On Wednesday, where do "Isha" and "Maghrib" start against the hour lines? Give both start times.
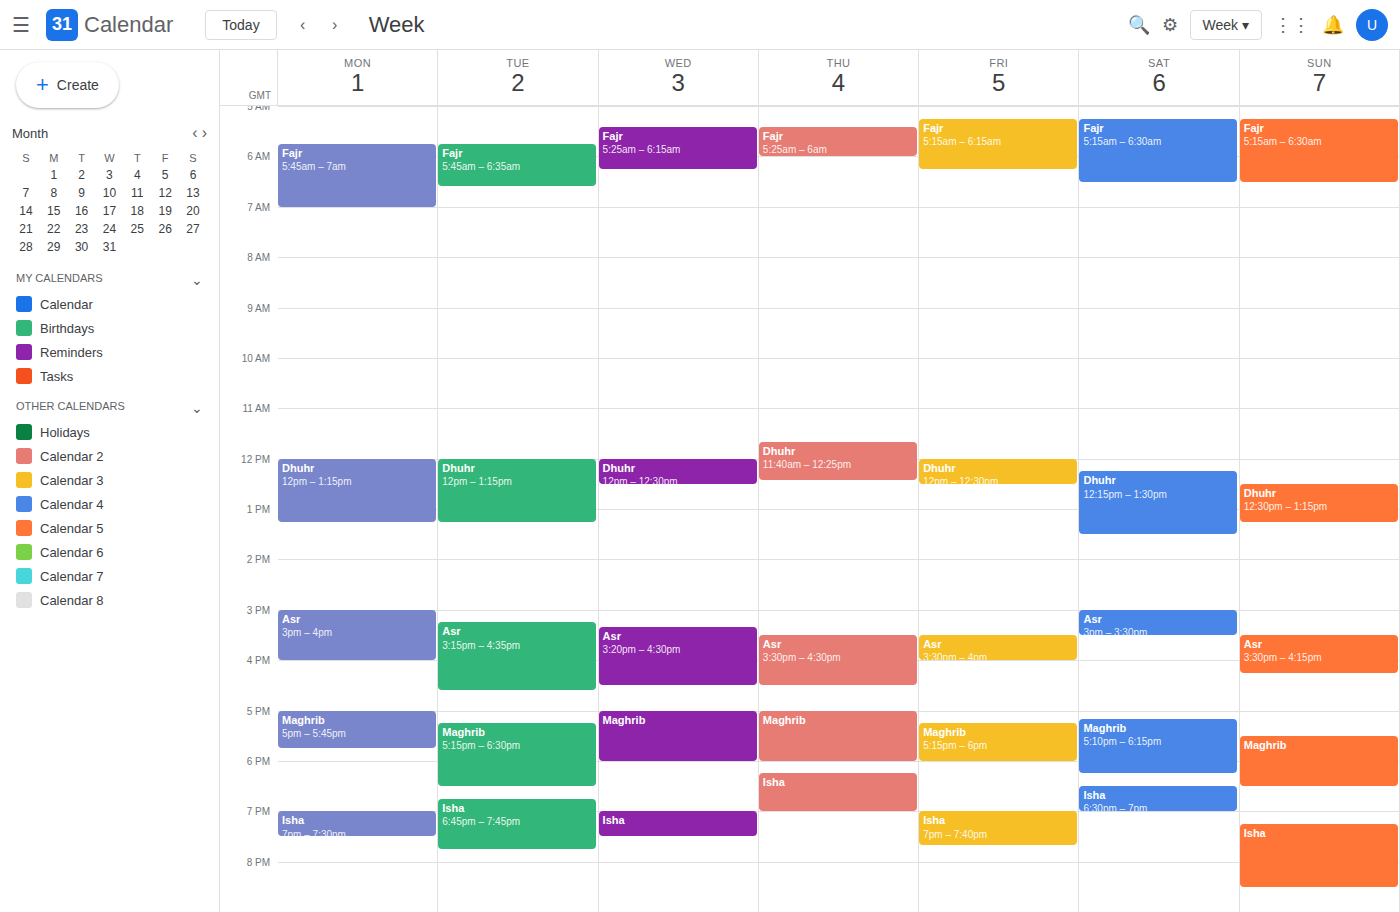
"Isha": 7:00 PM, exactly on the 7 PM line. "Maghrib": 5:00 PM, exactly on the 5 PM line.